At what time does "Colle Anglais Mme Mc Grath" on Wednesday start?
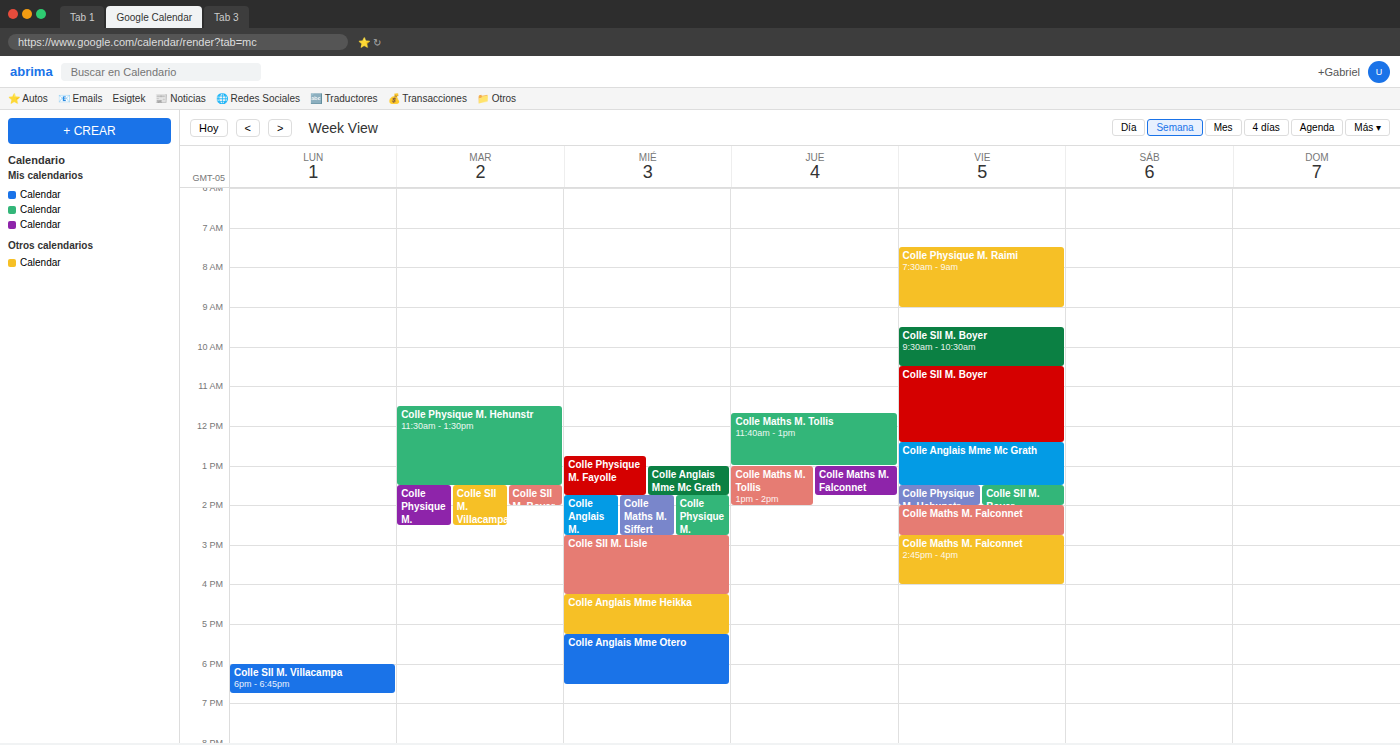
1:00 PM